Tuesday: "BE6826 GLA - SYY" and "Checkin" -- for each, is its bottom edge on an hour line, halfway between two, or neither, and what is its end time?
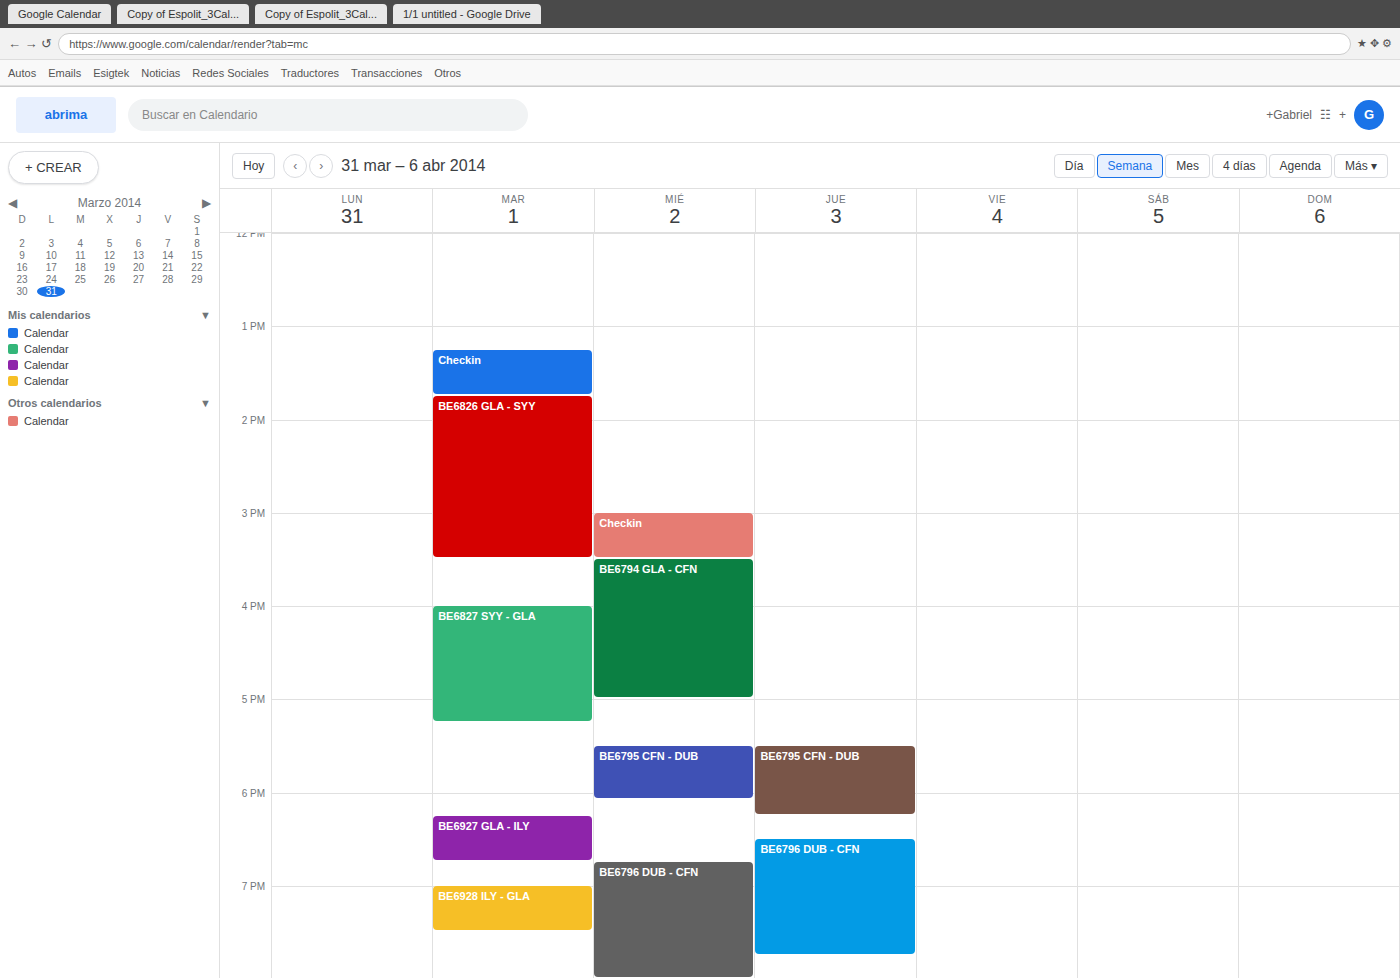
"BE6826 GLA - SYY": 3:30 PM, halfway between the 3 PM and 4 PM lines. "Checkin": 1:45 PM, neither: three quarters of the way from the 1 PM line to the 2 PM line.